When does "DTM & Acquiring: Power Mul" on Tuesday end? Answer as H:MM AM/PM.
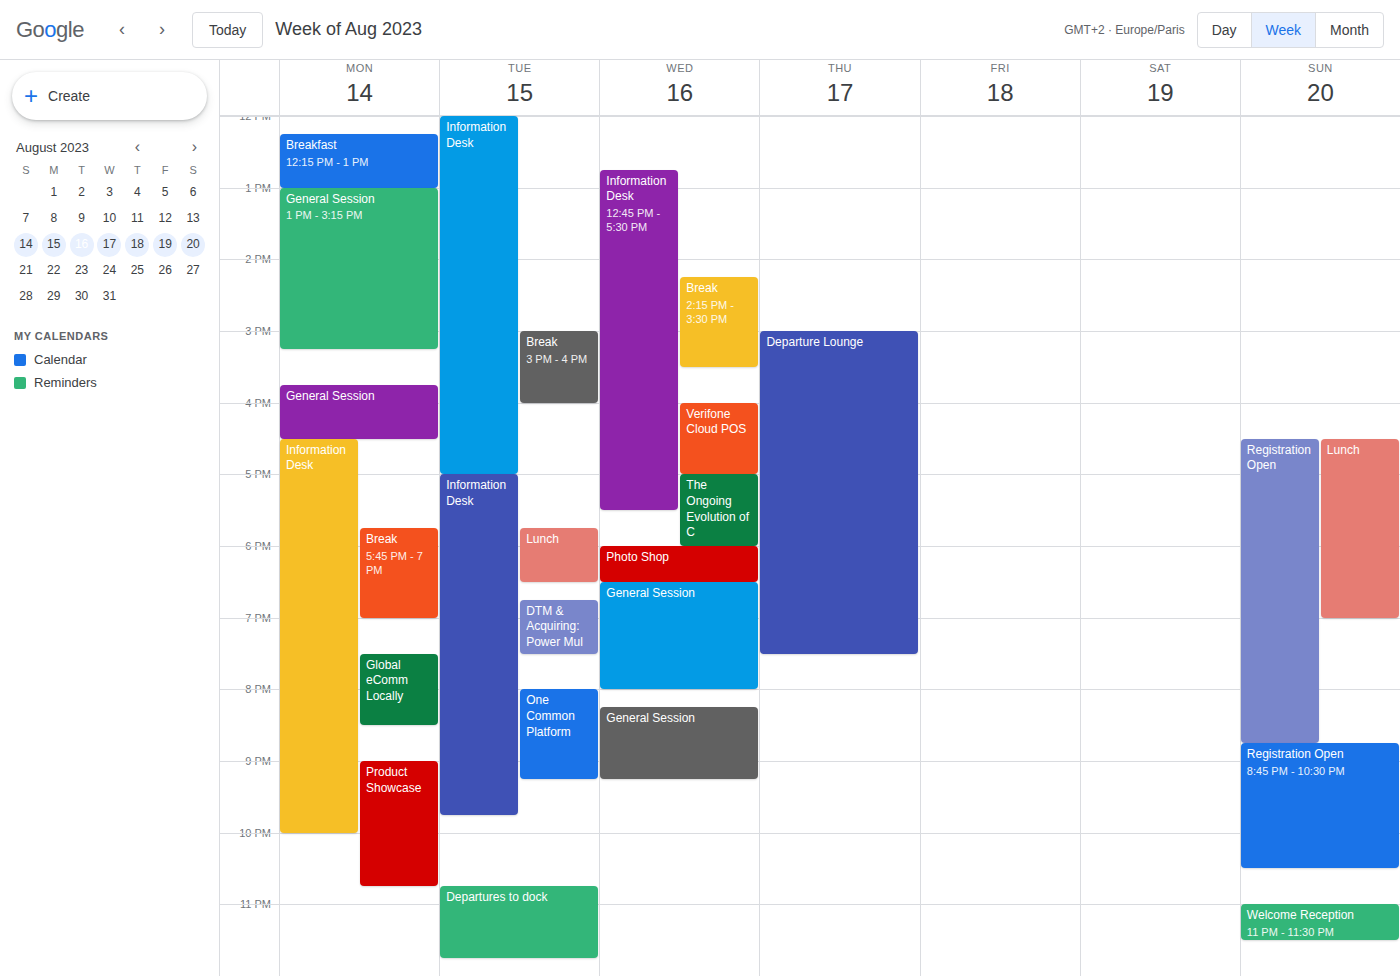
7:30 PM